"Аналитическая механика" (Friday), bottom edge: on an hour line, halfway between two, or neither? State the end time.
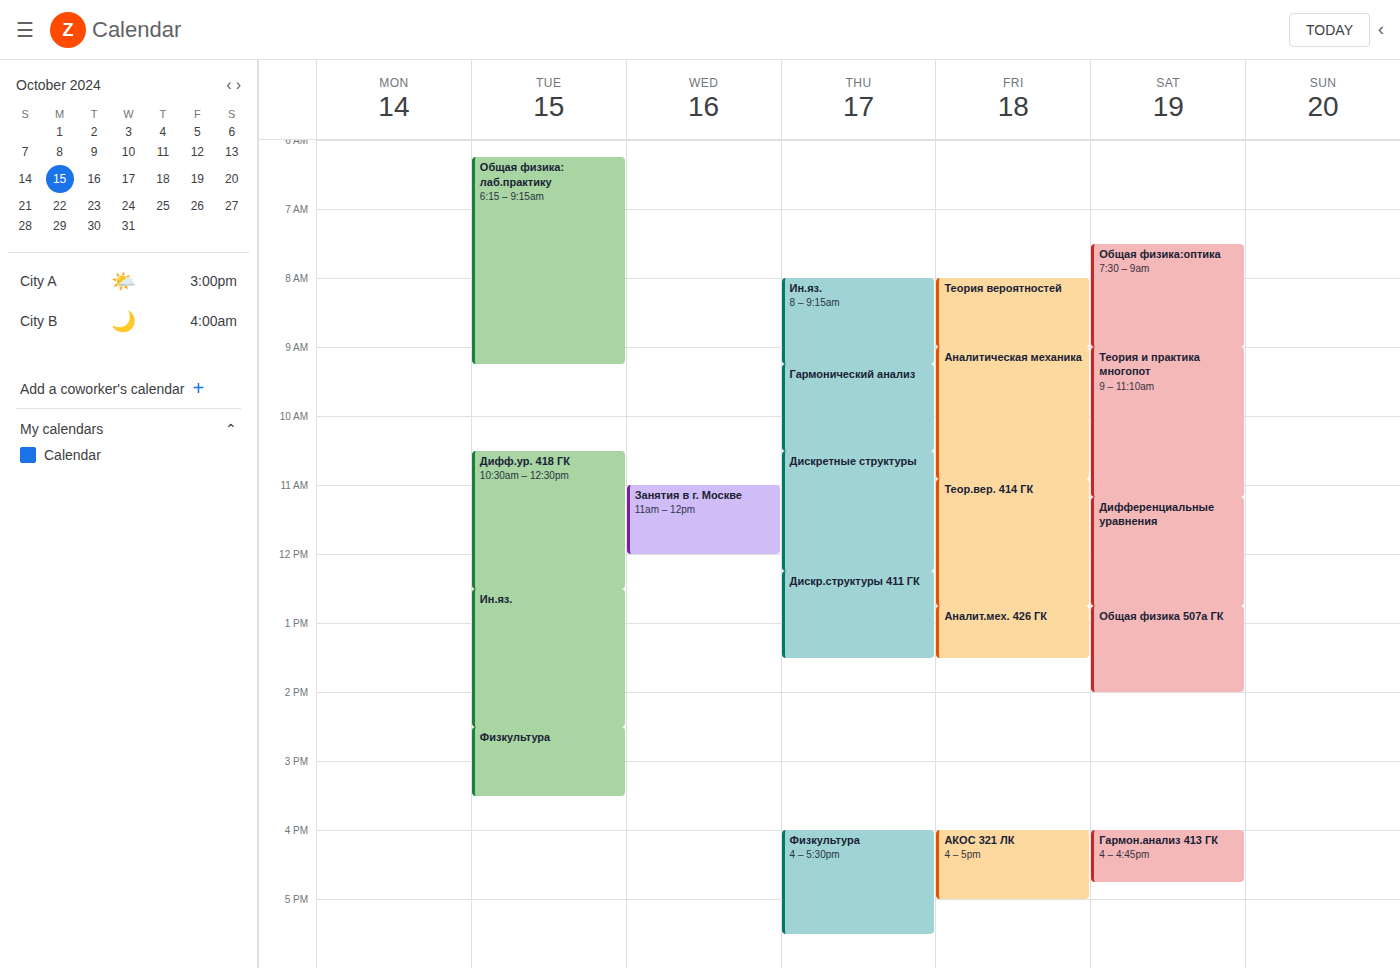
10:55 AM -- neither: 55 minutes below the 10 AM line and 5 minutes above the 11 AM line.